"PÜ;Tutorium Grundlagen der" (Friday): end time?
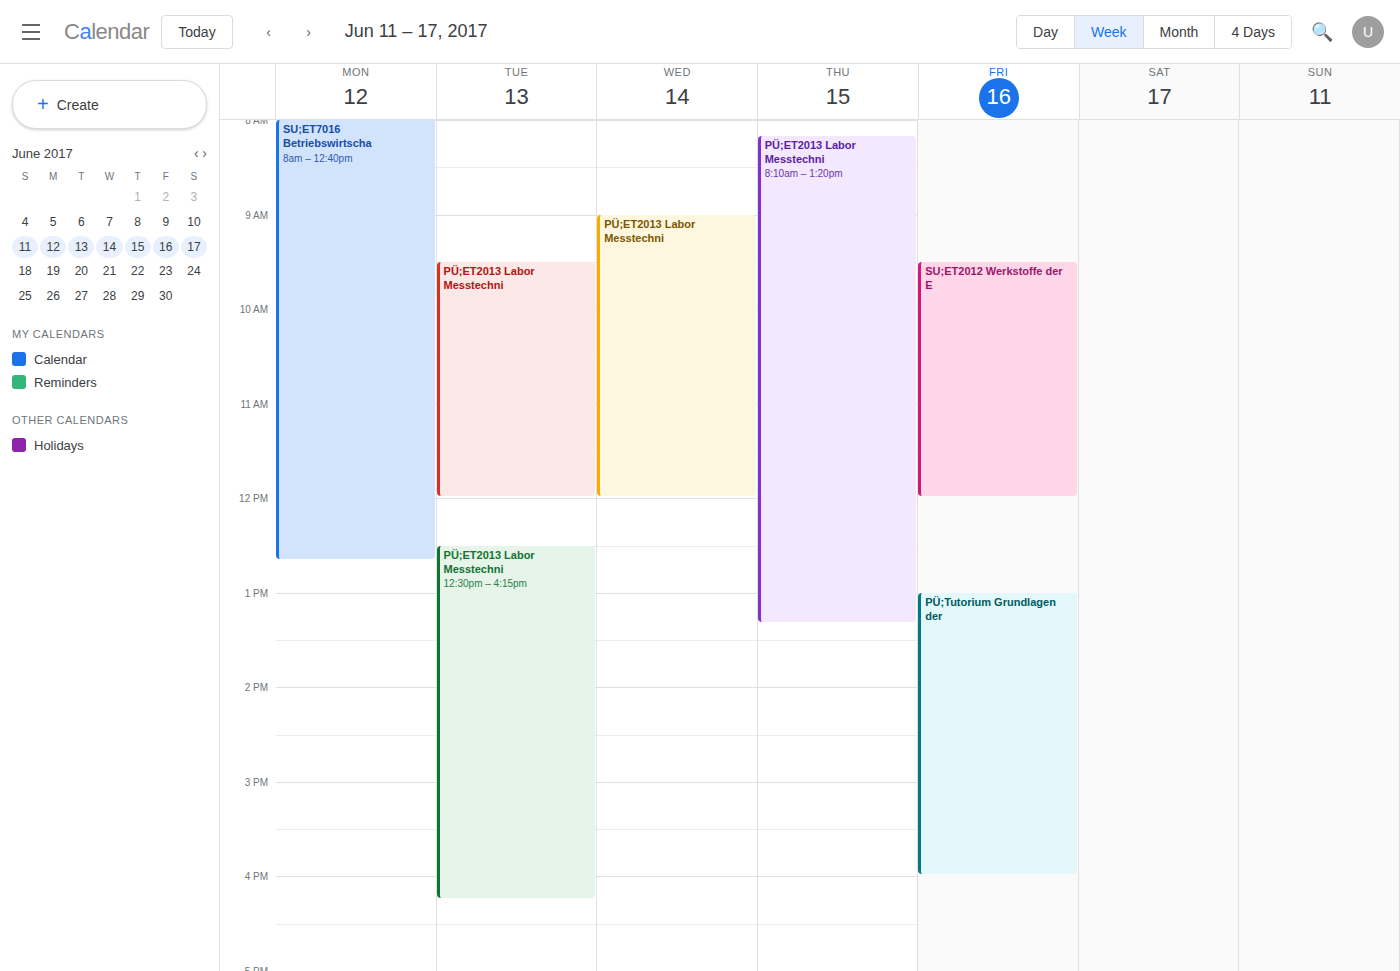
16:00